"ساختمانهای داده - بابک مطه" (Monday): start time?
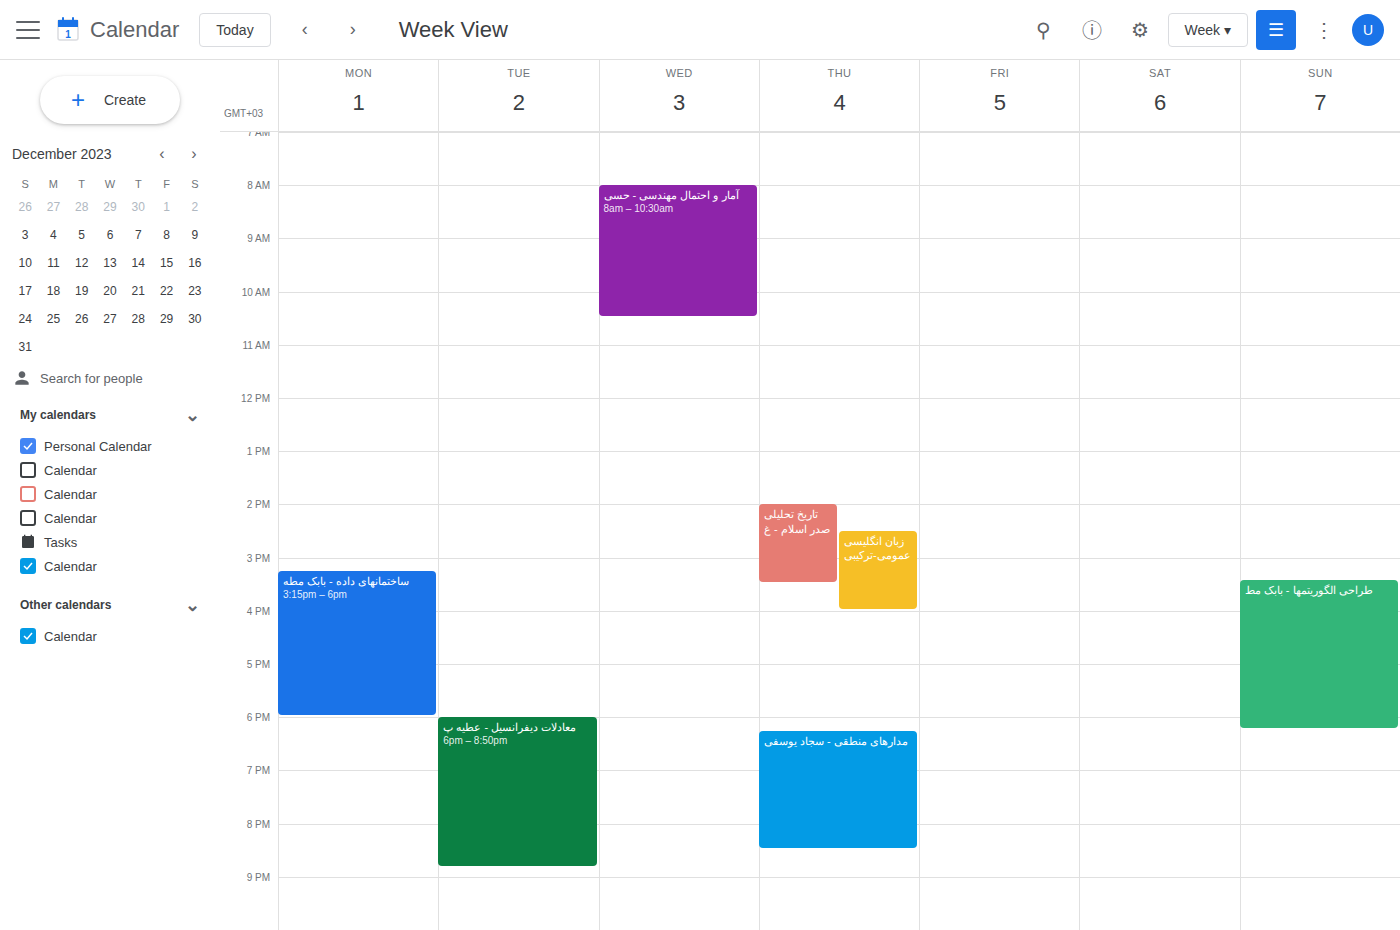
3:15 PM